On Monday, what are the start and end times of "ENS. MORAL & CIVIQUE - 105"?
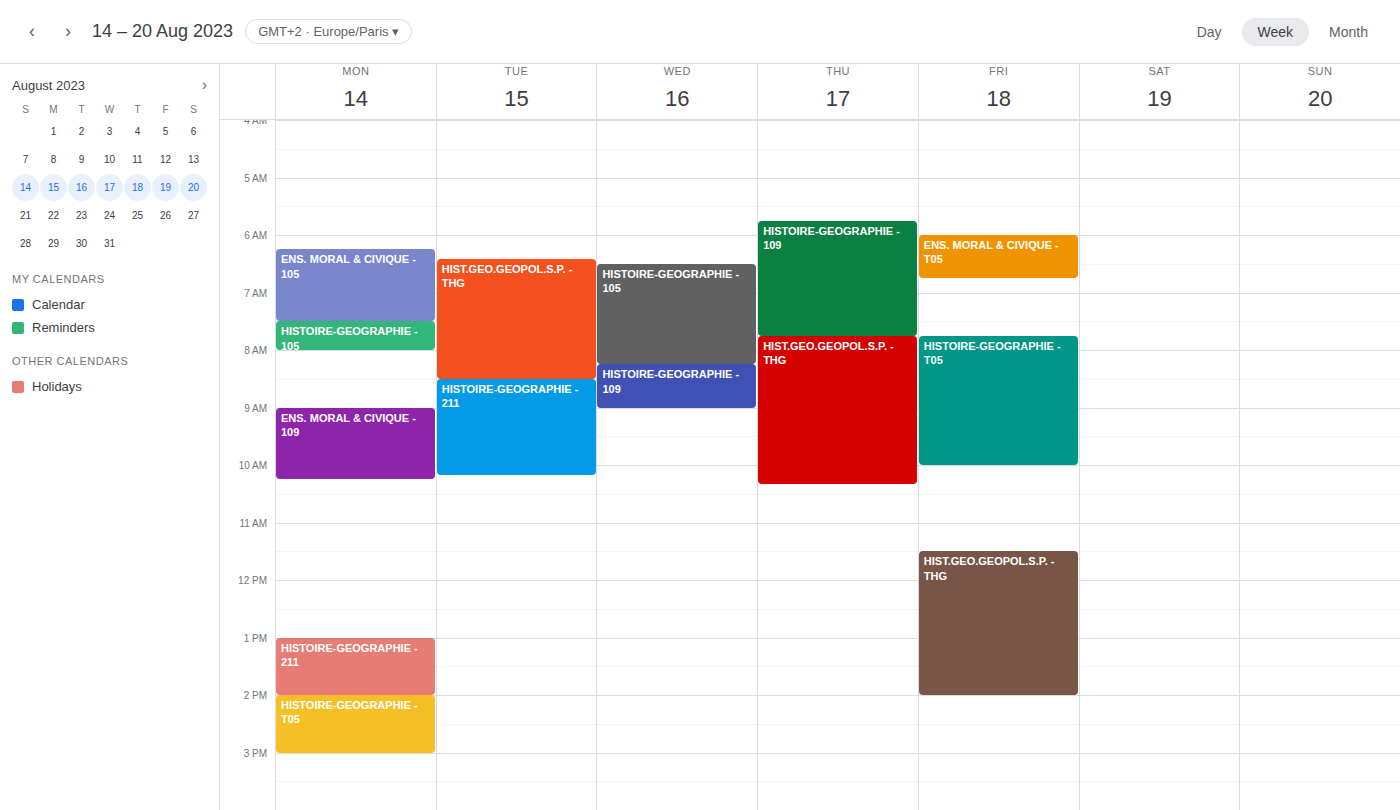
6:15 AM to 7:30 AM